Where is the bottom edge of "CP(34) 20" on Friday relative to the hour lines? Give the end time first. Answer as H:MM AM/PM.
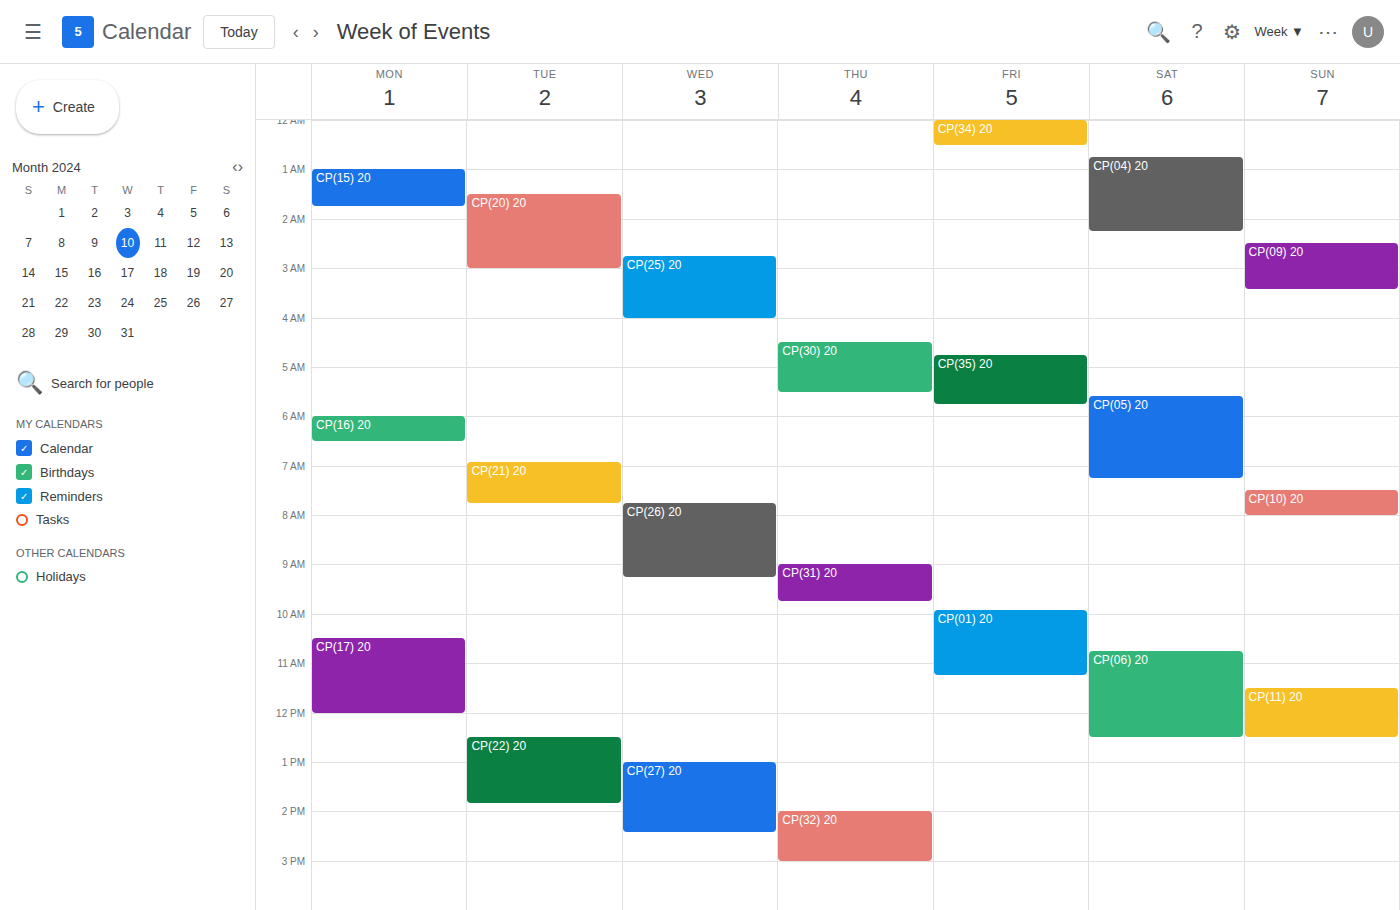
12:30 AM -- halfway between the 12 AM and 1 AM lines.